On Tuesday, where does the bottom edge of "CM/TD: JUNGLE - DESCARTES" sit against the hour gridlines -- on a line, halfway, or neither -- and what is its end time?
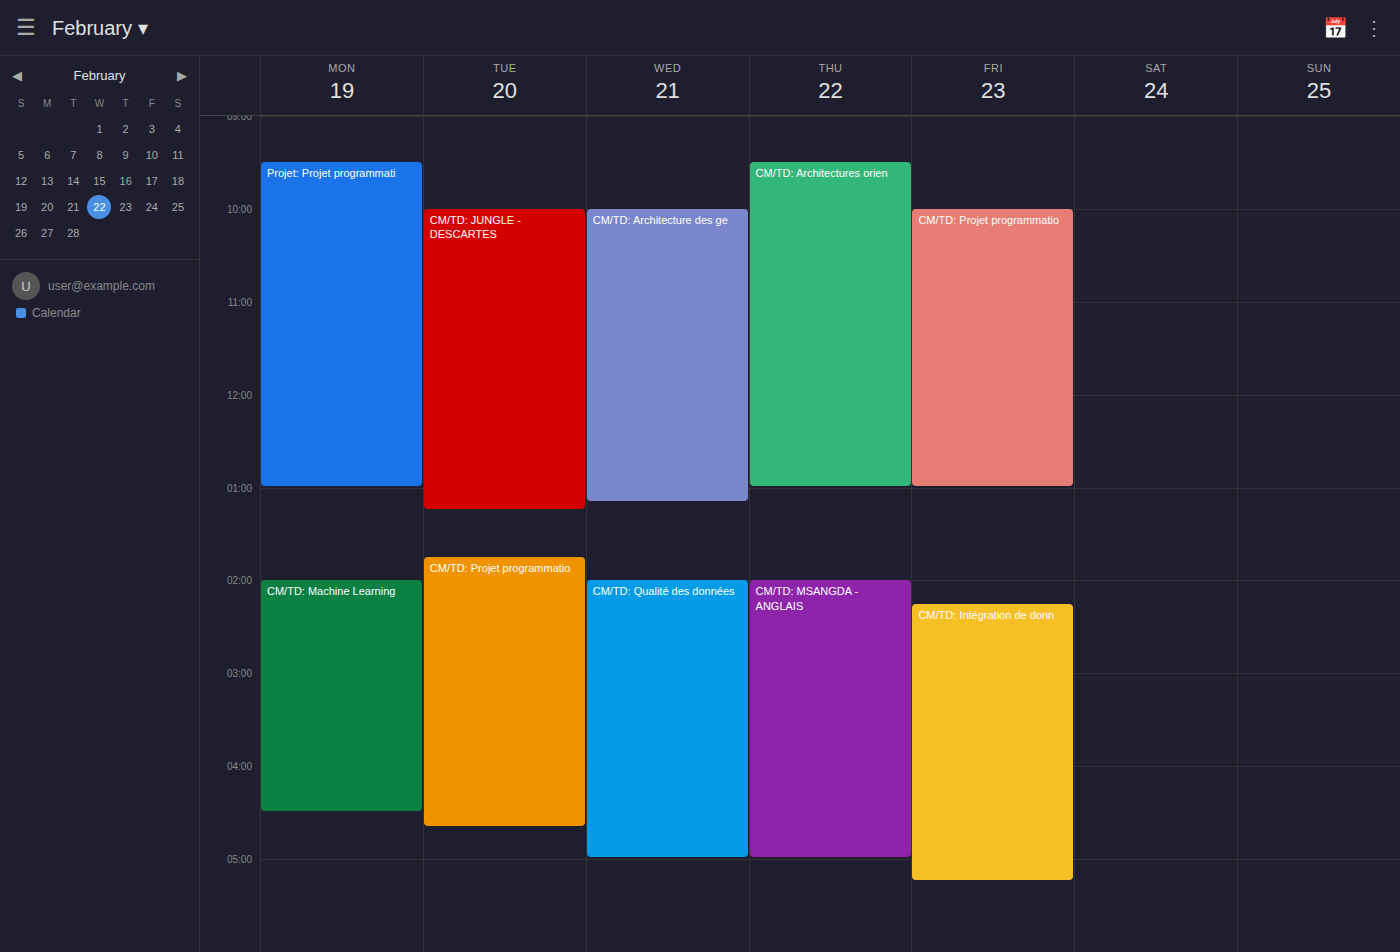
1:15 PM -- neither: a quarter of the way from the 1 PM line to the 2 PM line.